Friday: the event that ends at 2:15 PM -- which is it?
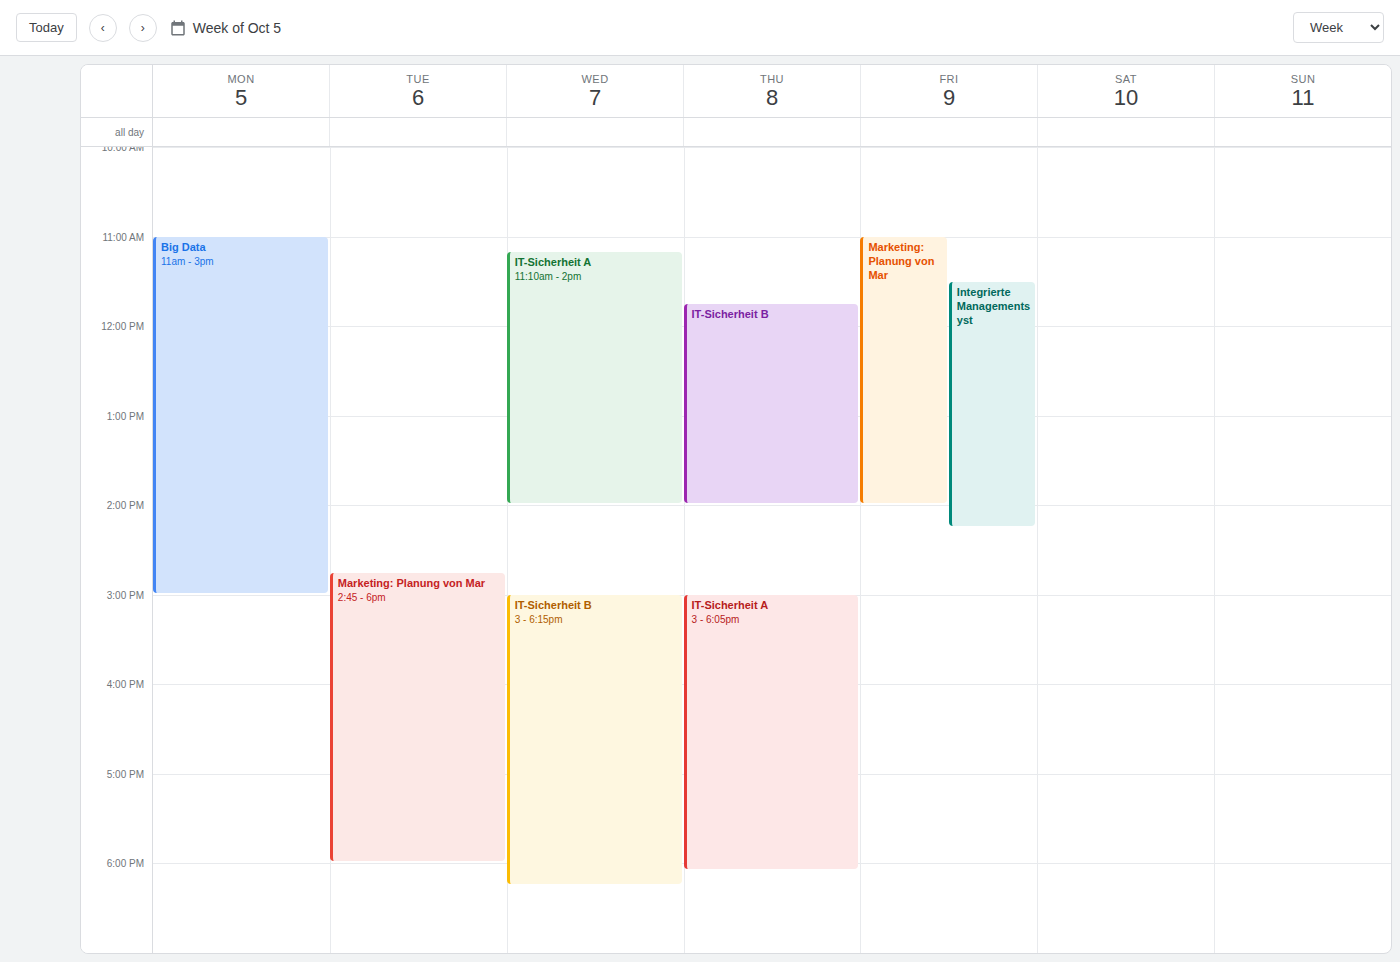
"Integrierte Managementsyst"